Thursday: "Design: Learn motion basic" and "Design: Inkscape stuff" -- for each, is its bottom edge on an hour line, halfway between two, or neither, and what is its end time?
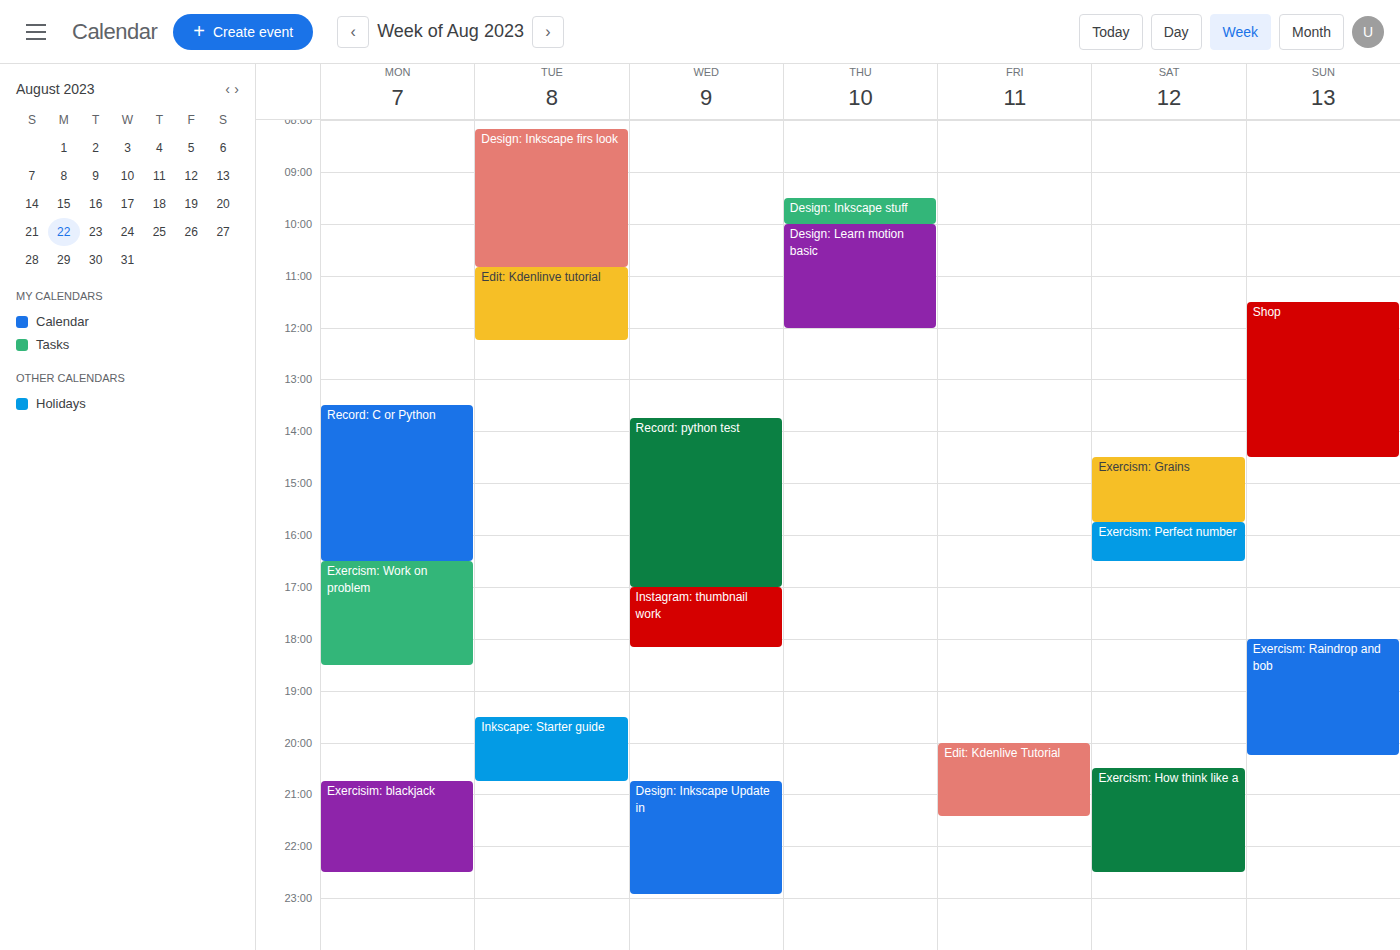
"Design: Learn motion basic": 12:00 PM, exactly on the 12 PM line. "Design: Inkscape stuff": 10:00 AM, exactly on the 10 AM line.